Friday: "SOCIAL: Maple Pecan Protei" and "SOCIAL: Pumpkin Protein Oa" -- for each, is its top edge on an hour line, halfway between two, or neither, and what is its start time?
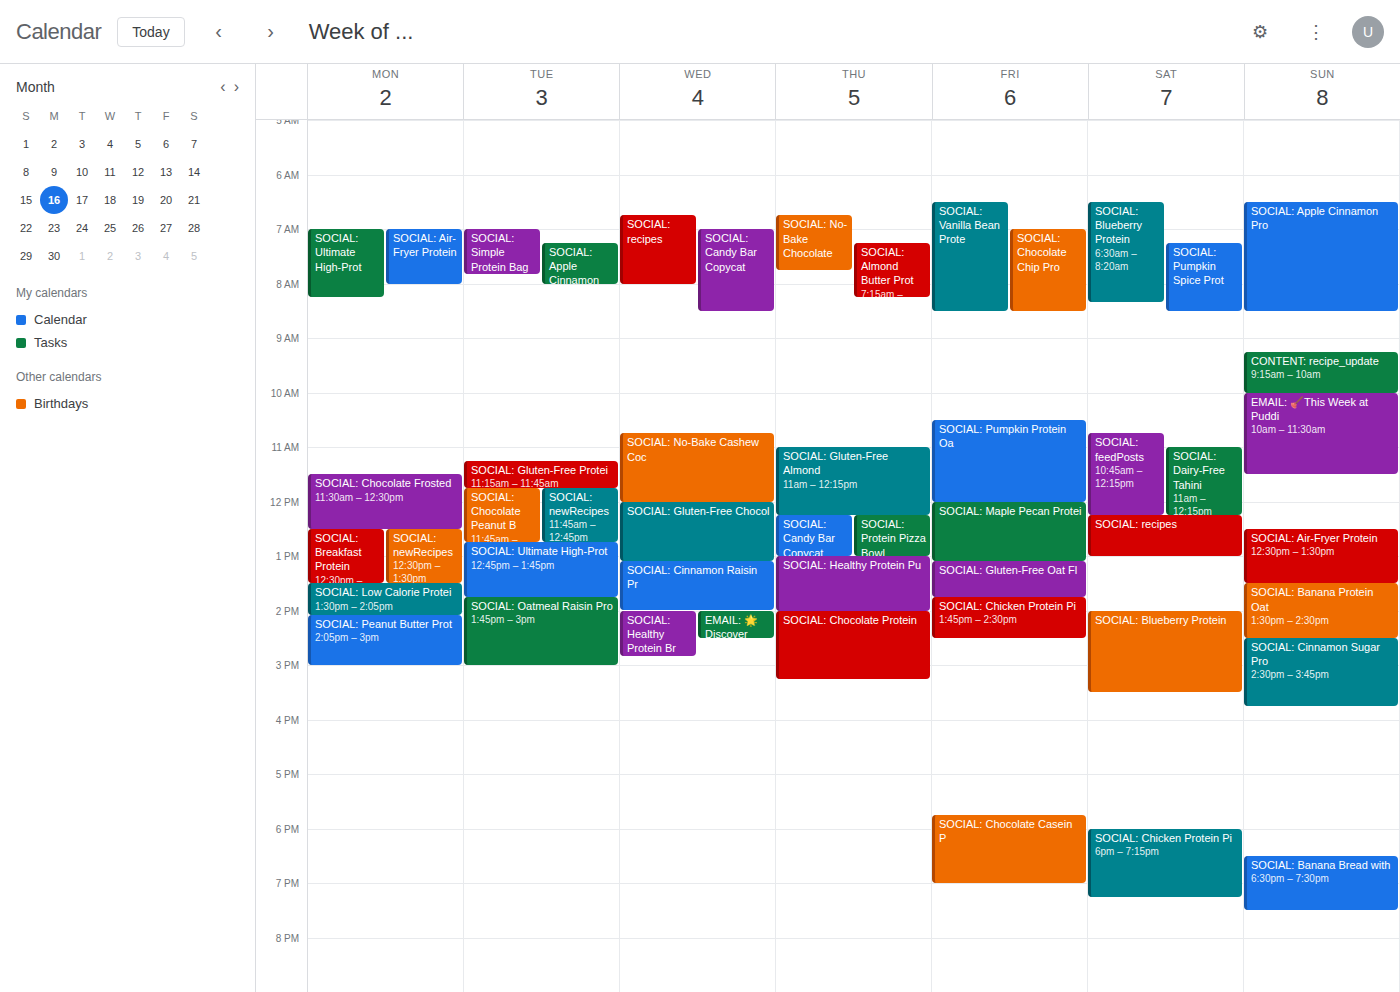
"SOCIAL: Maple Pecan Protei": 12:00 PM, exactly on the 12 PM line. "SOCIAL: Pumpkin Protein Oa": 10:30 AM, halfway between the 10 AM and 11 AM lines.